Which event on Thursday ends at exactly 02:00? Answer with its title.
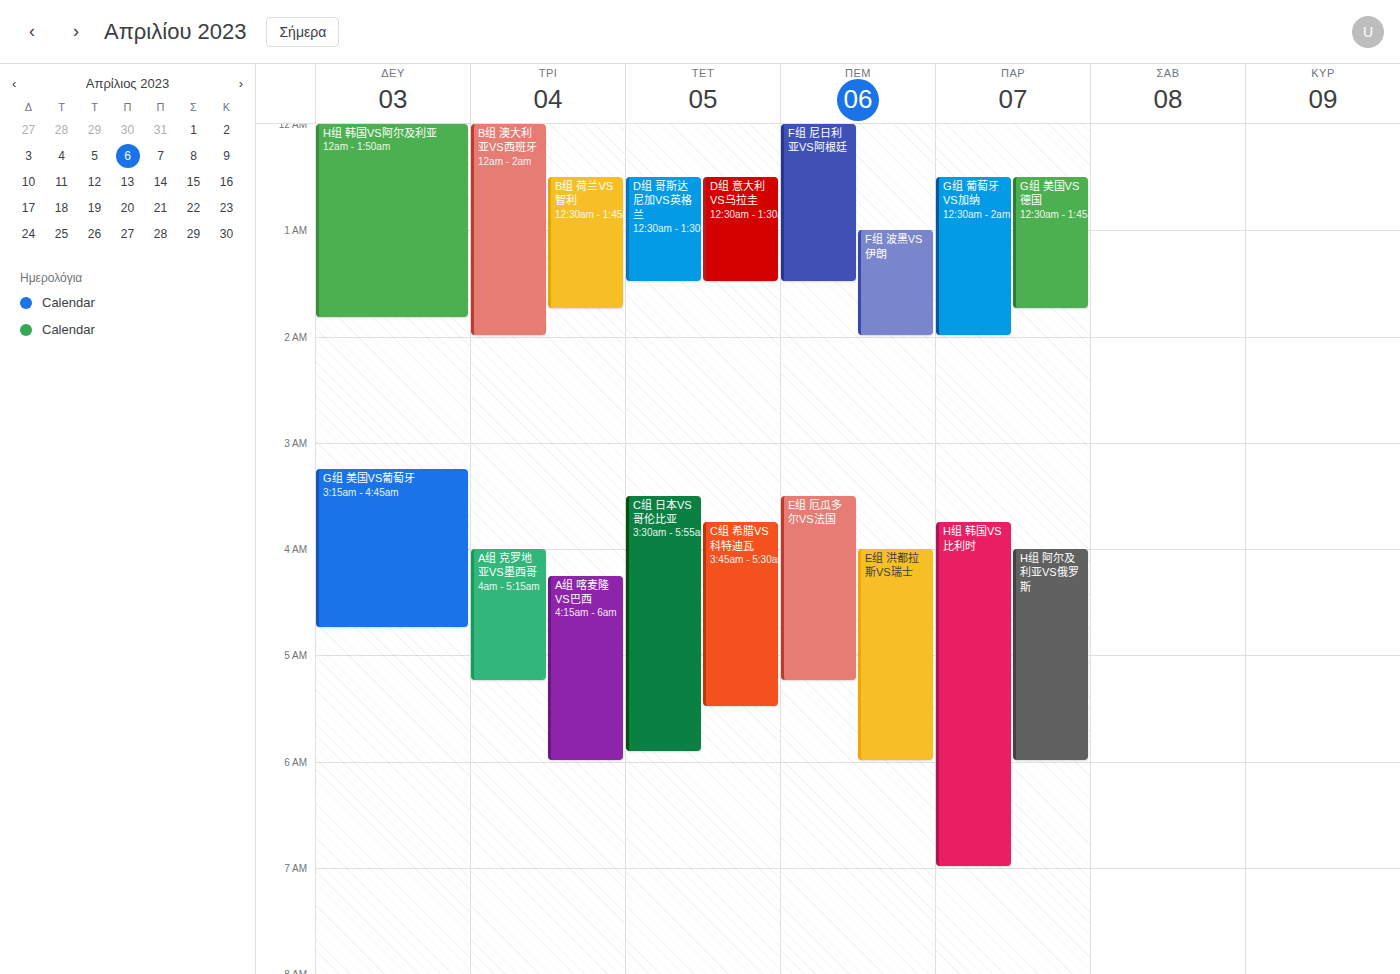
"F组 波黑VS伊朗"